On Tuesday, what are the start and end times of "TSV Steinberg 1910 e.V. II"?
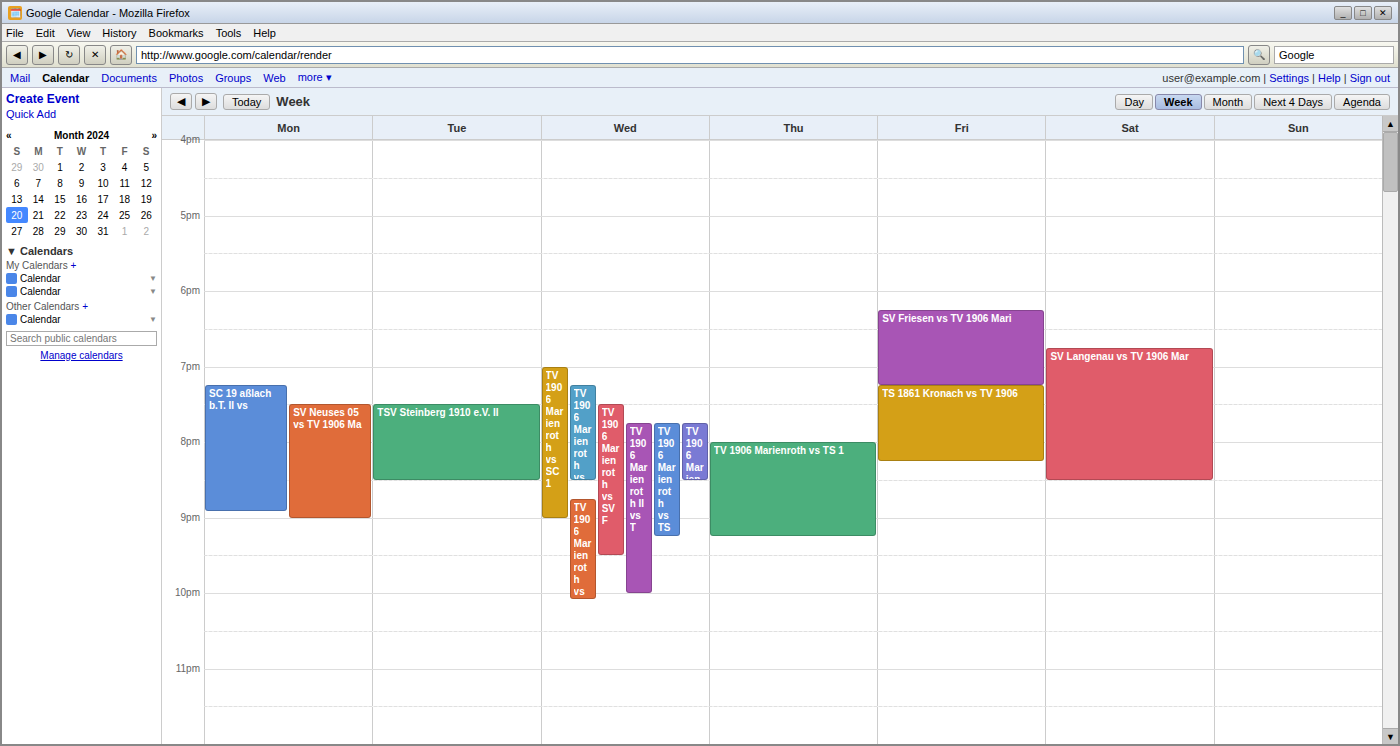
7:30 PM to 8:30 PM